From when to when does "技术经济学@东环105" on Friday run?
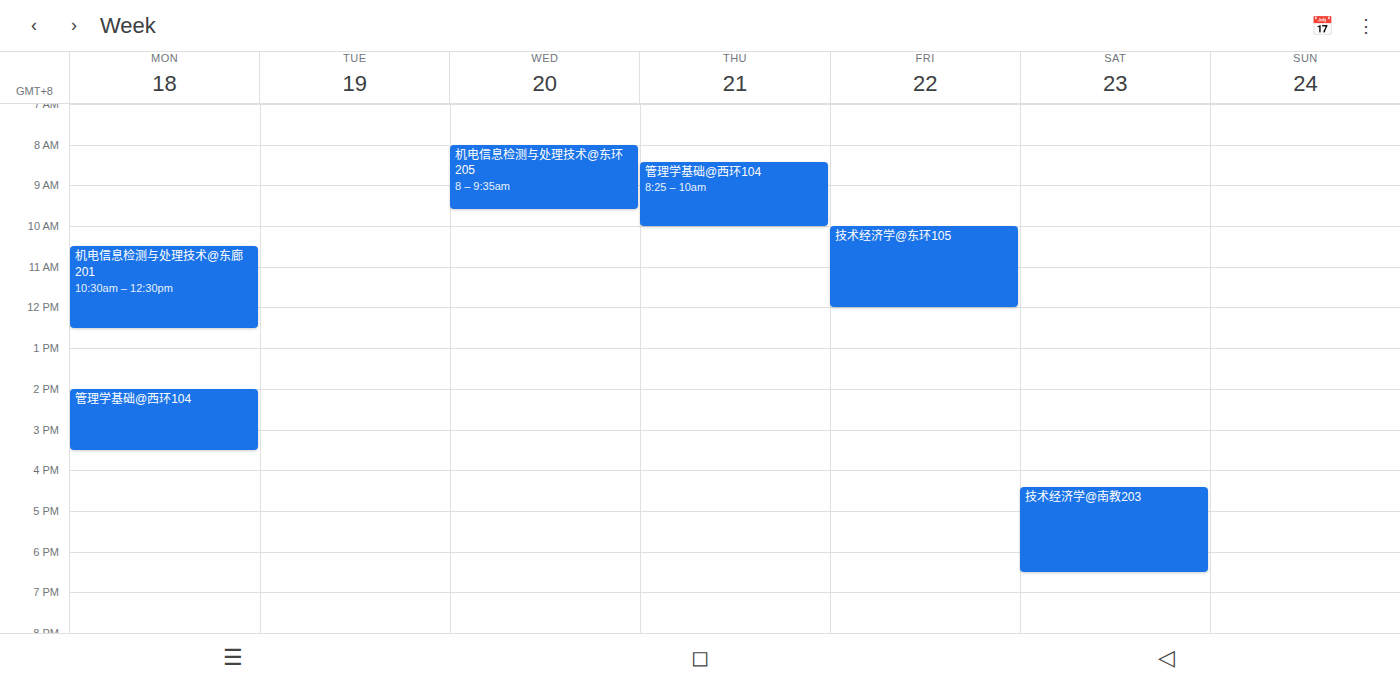
10:00 AM to 12:00 PM